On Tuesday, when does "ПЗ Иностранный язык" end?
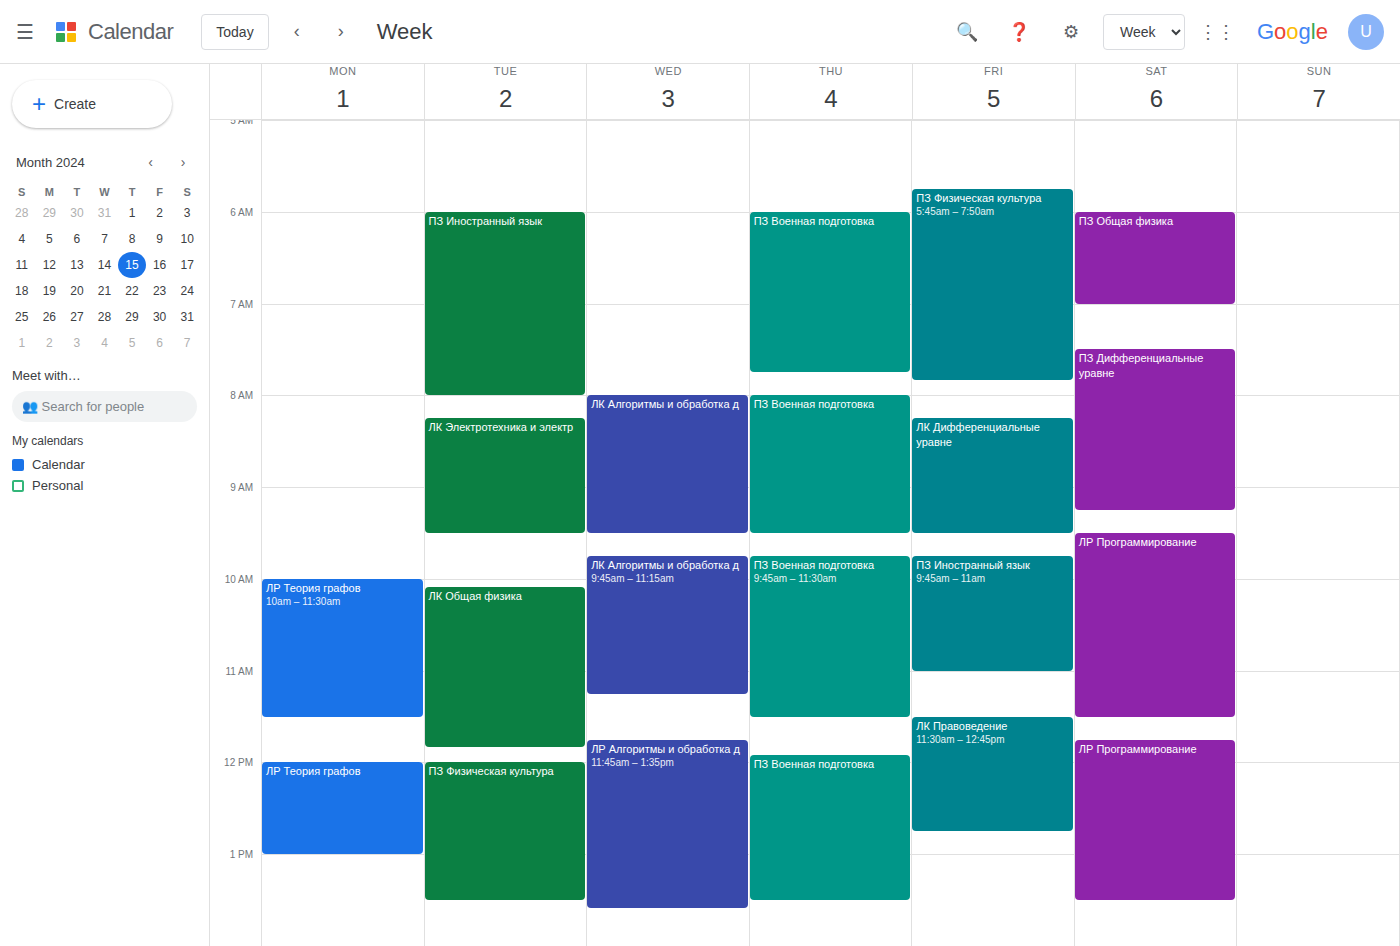
8:00 AM